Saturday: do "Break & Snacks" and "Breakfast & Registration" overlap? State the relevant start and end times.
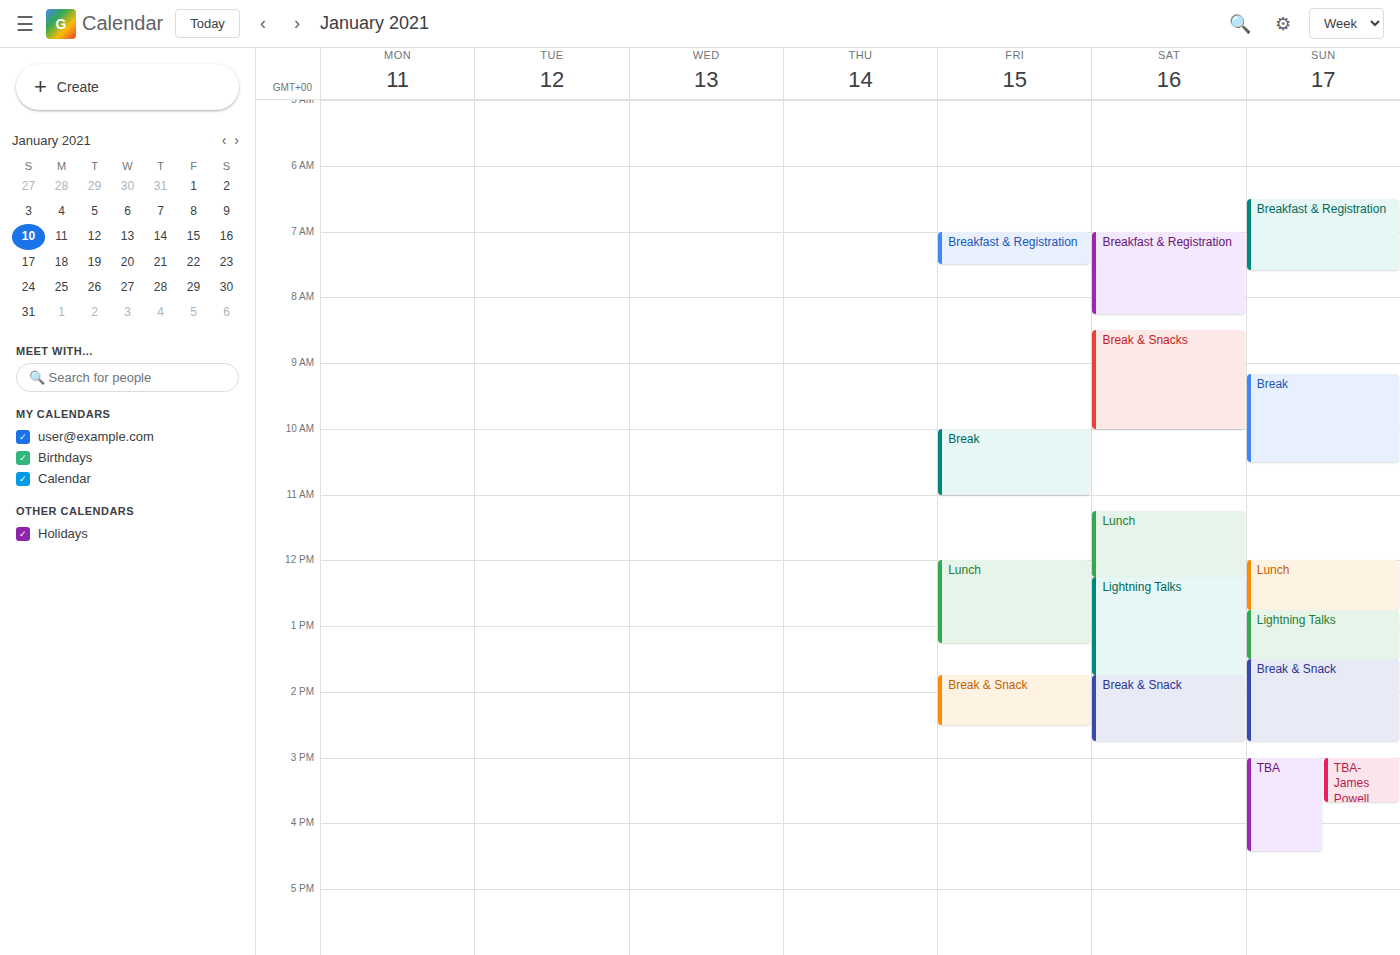
"Breakfast & Registration" ends at 8:15 AM and "Break & Snacks" starts at 8:30 AM -- no overlap.